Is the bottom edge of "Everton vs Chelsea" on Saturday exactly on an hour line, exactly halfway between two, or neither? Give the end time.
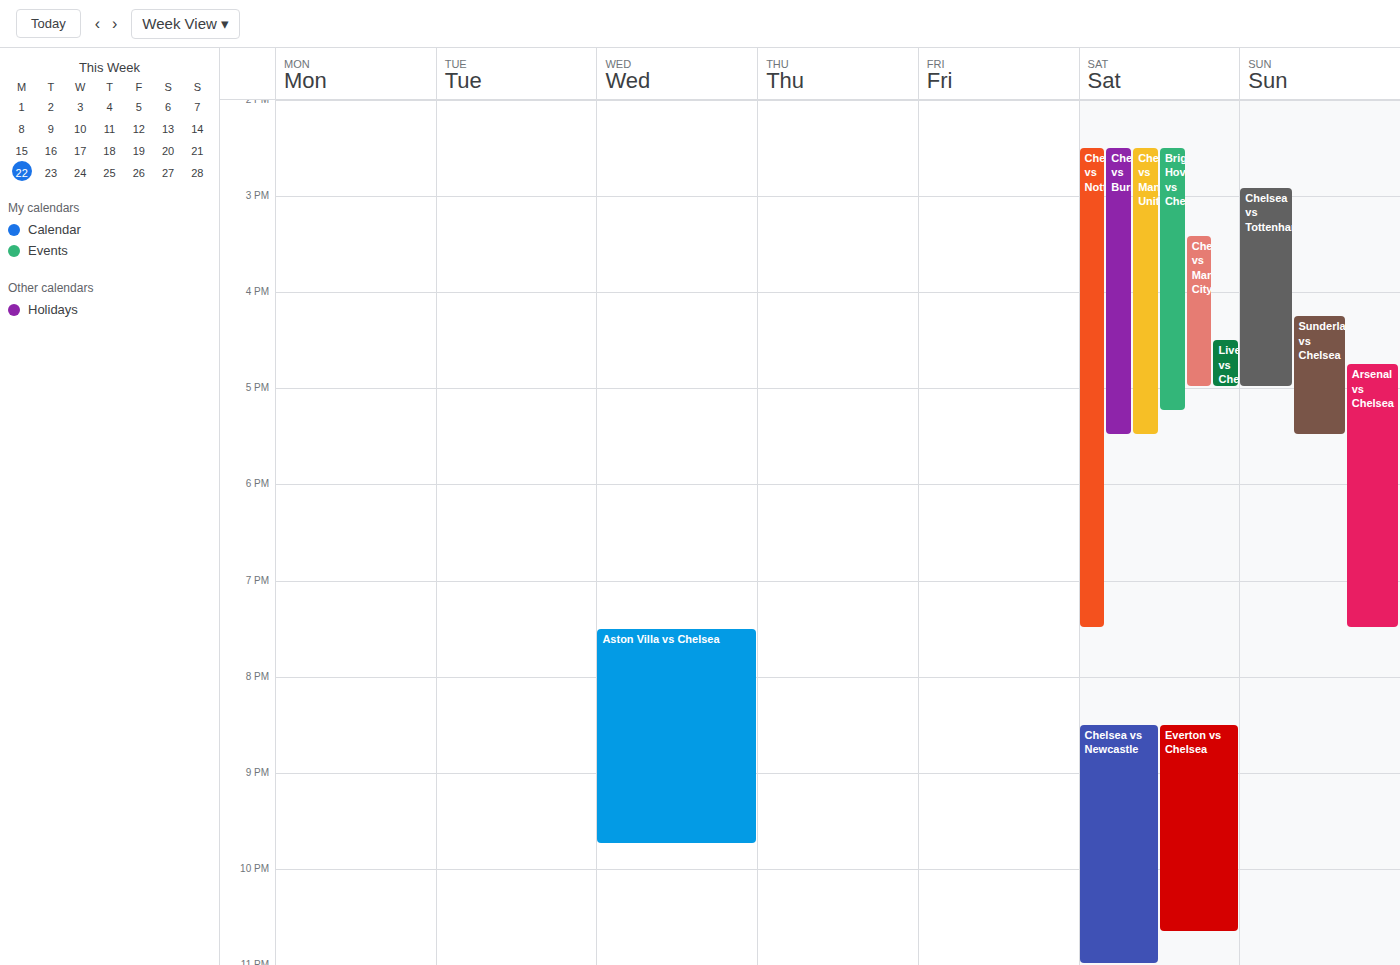
10:40 PM -- neither: 40 minutes below the 10 PM line and 20 minutes above the 11 PM line.